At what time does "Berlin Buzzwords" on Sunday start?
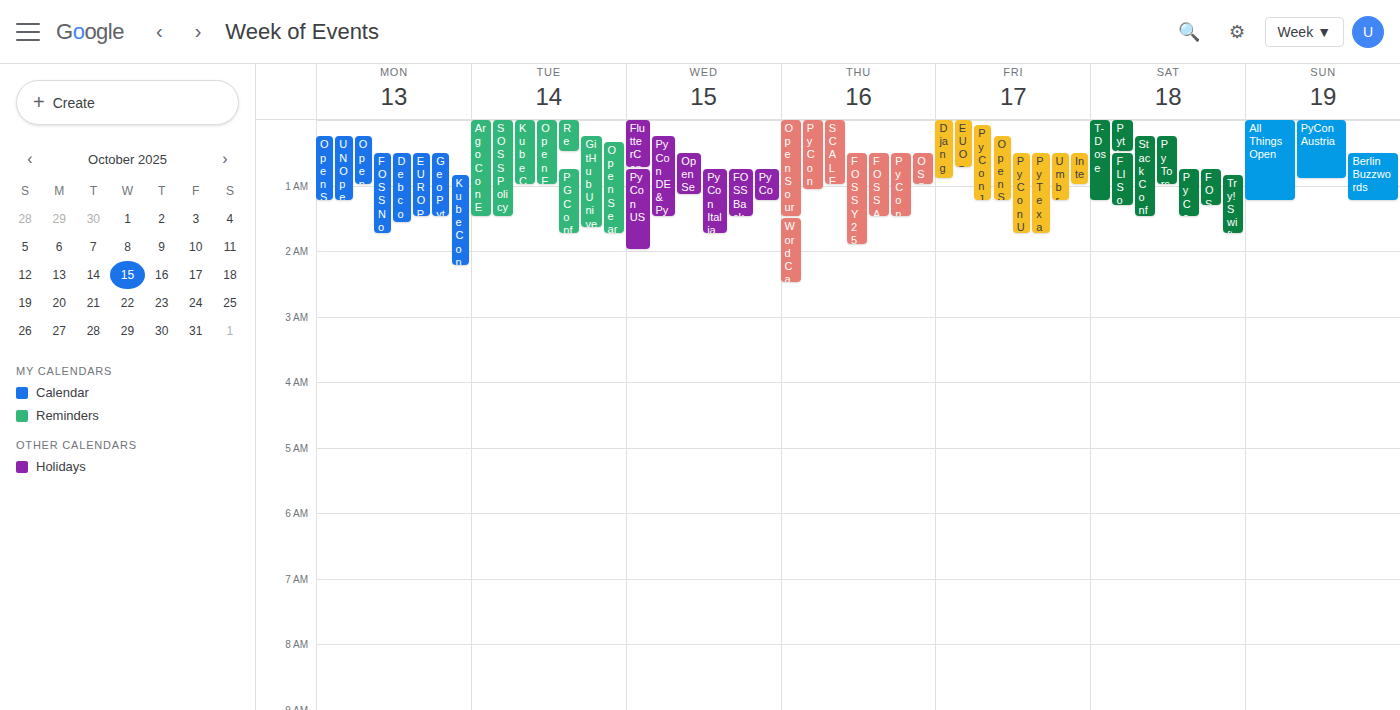
12:30 AM